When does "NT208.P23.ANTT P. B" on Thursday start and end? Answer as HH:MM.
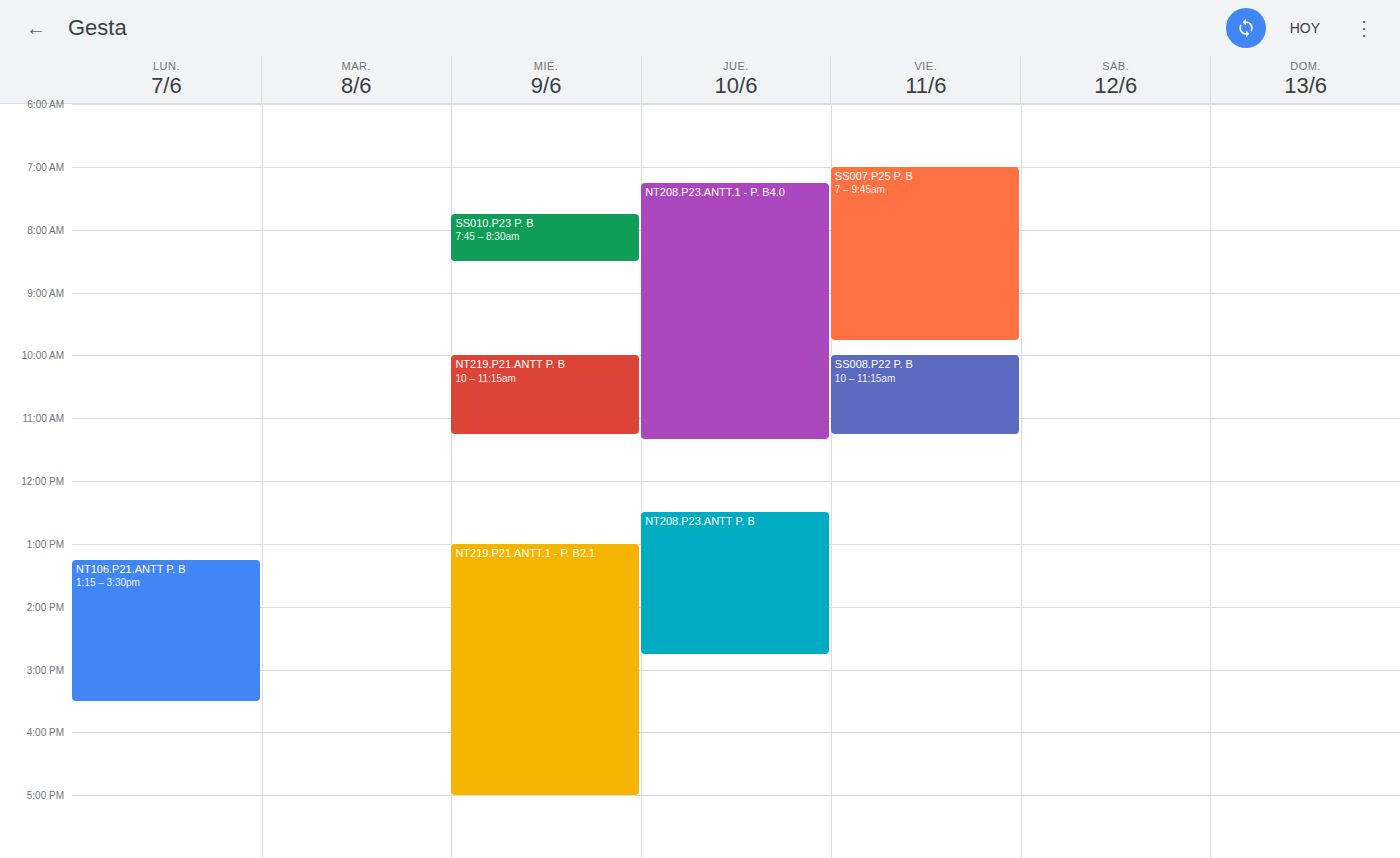
12:30 to 14:45